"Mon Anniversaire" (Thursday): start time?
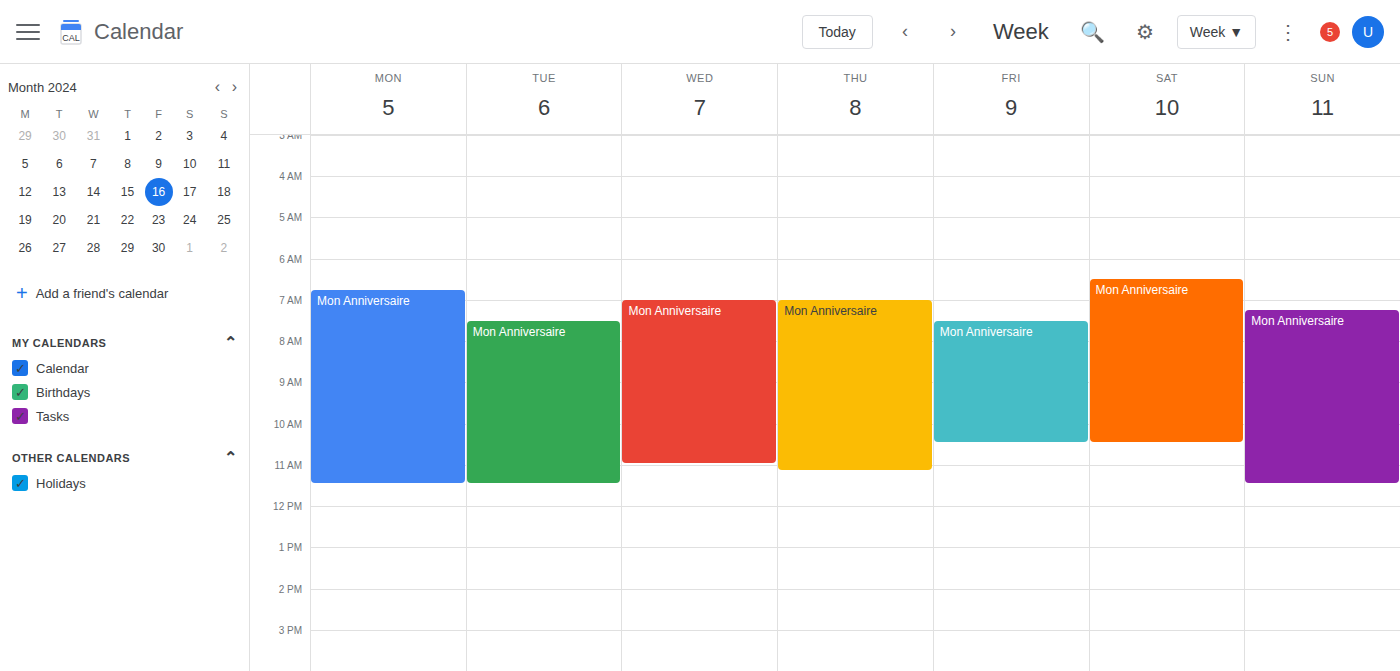
7:00 AM